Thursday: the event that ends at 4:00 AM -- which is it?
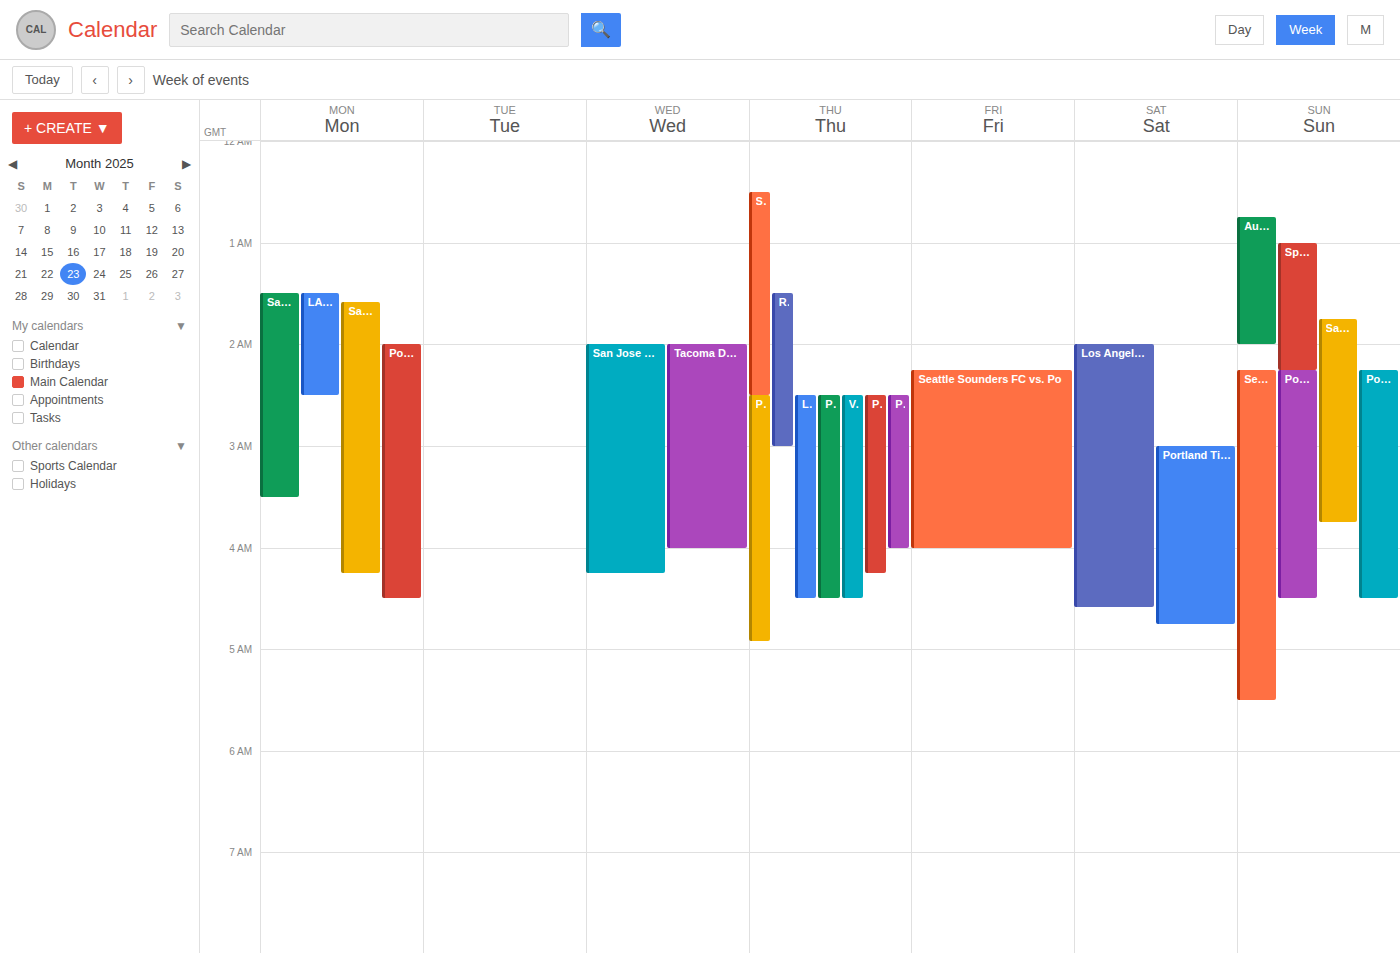
"Portland Timbers* vs. Colo"